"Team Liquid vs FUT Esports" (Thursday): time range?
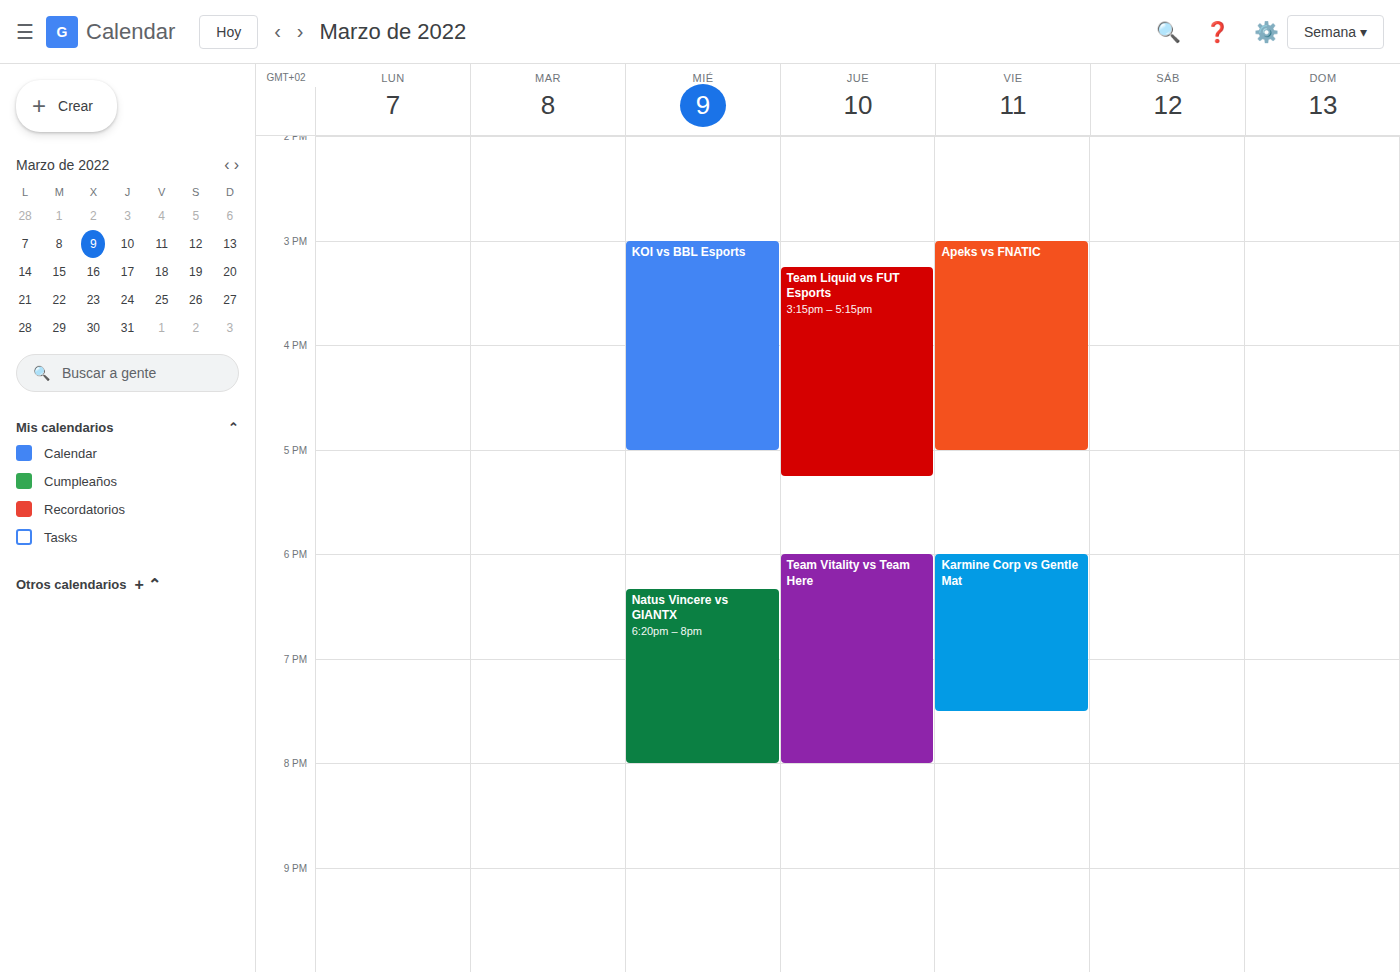
3:15 PM to 5:15 PM